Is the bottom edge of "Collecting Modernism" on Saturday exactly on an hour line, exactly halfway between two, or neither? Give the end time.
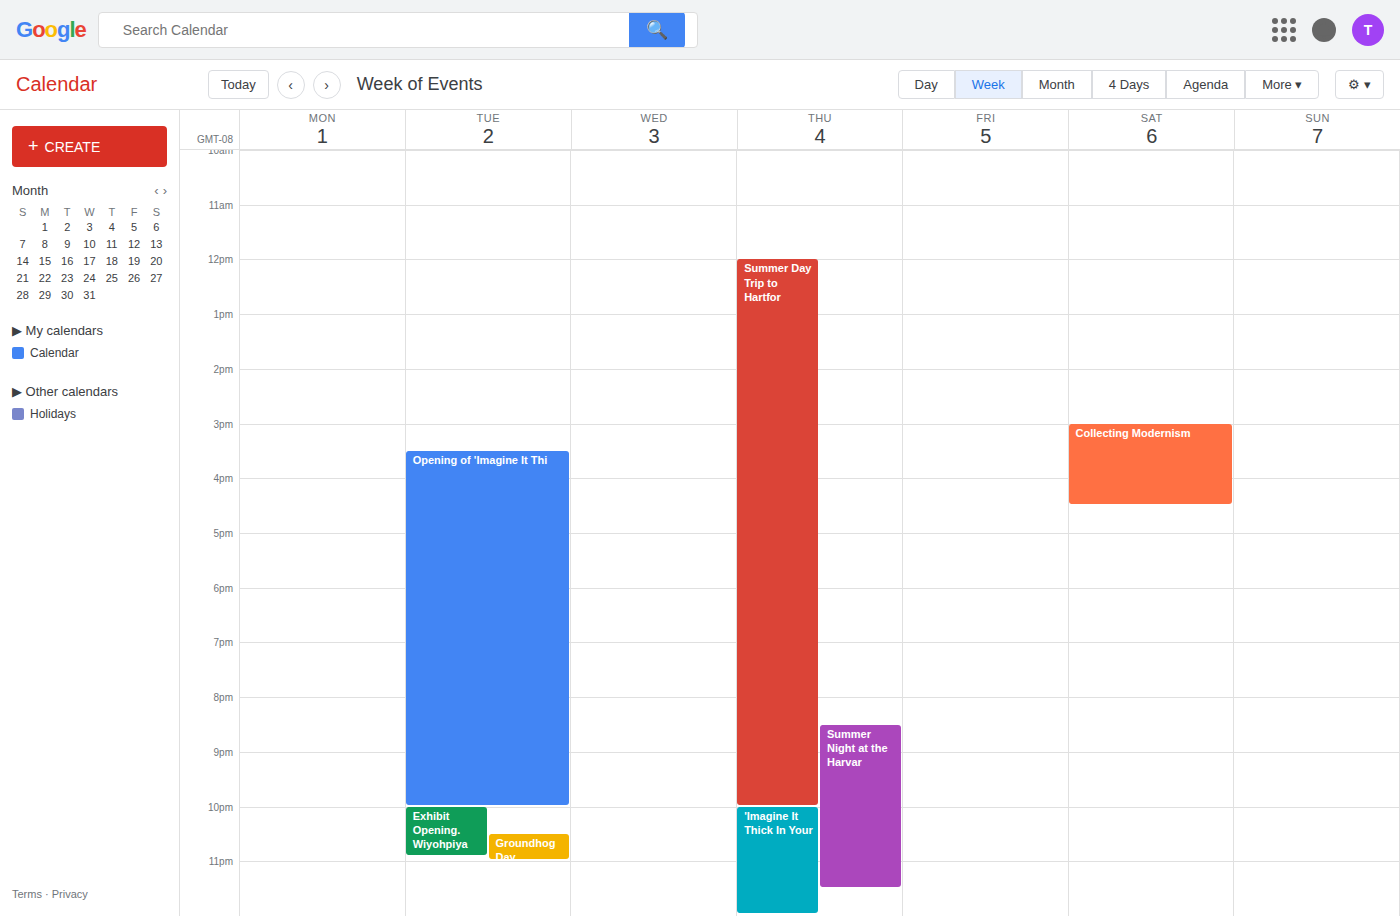
4:30 PM -- halfway between the 4 PM and 5 PM lines.